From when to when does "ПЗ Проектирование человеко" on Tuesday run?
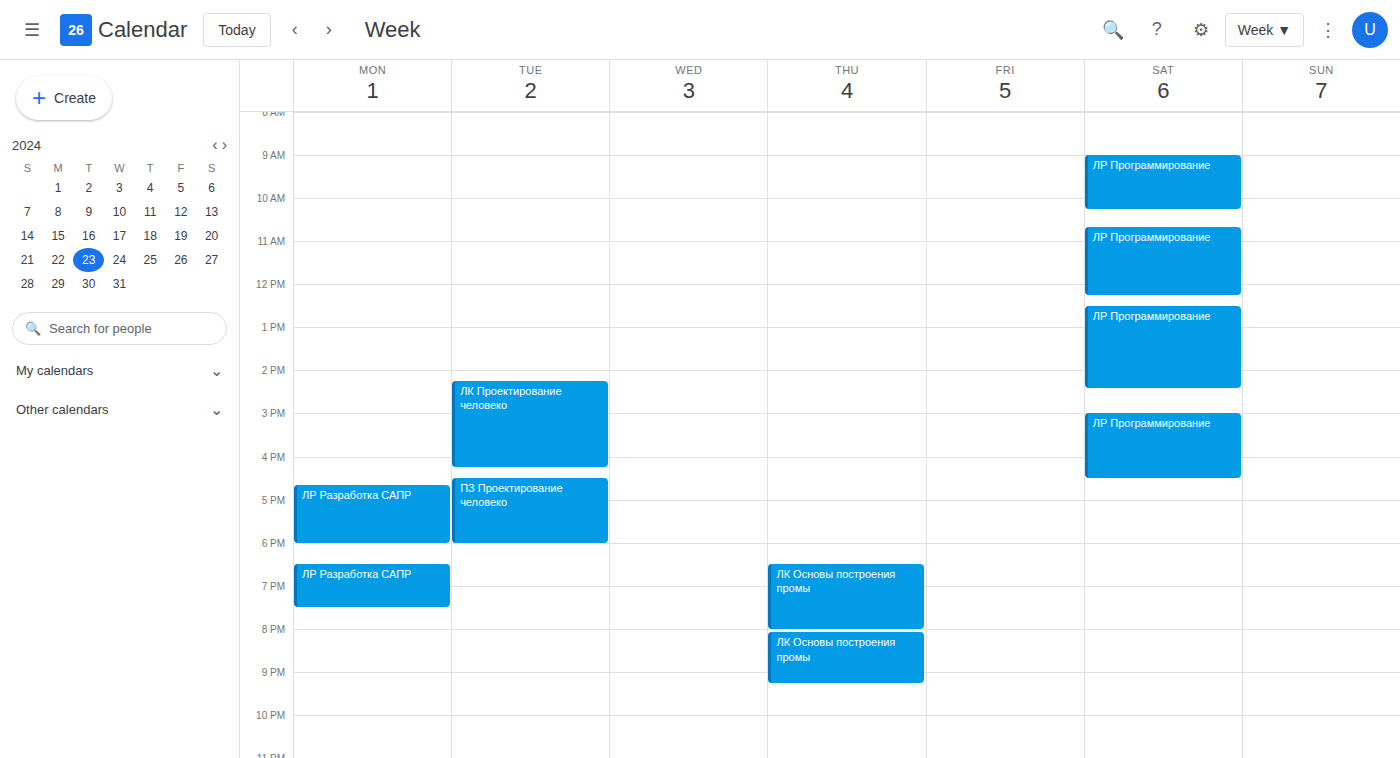
4:30 PM to 6:00 PM